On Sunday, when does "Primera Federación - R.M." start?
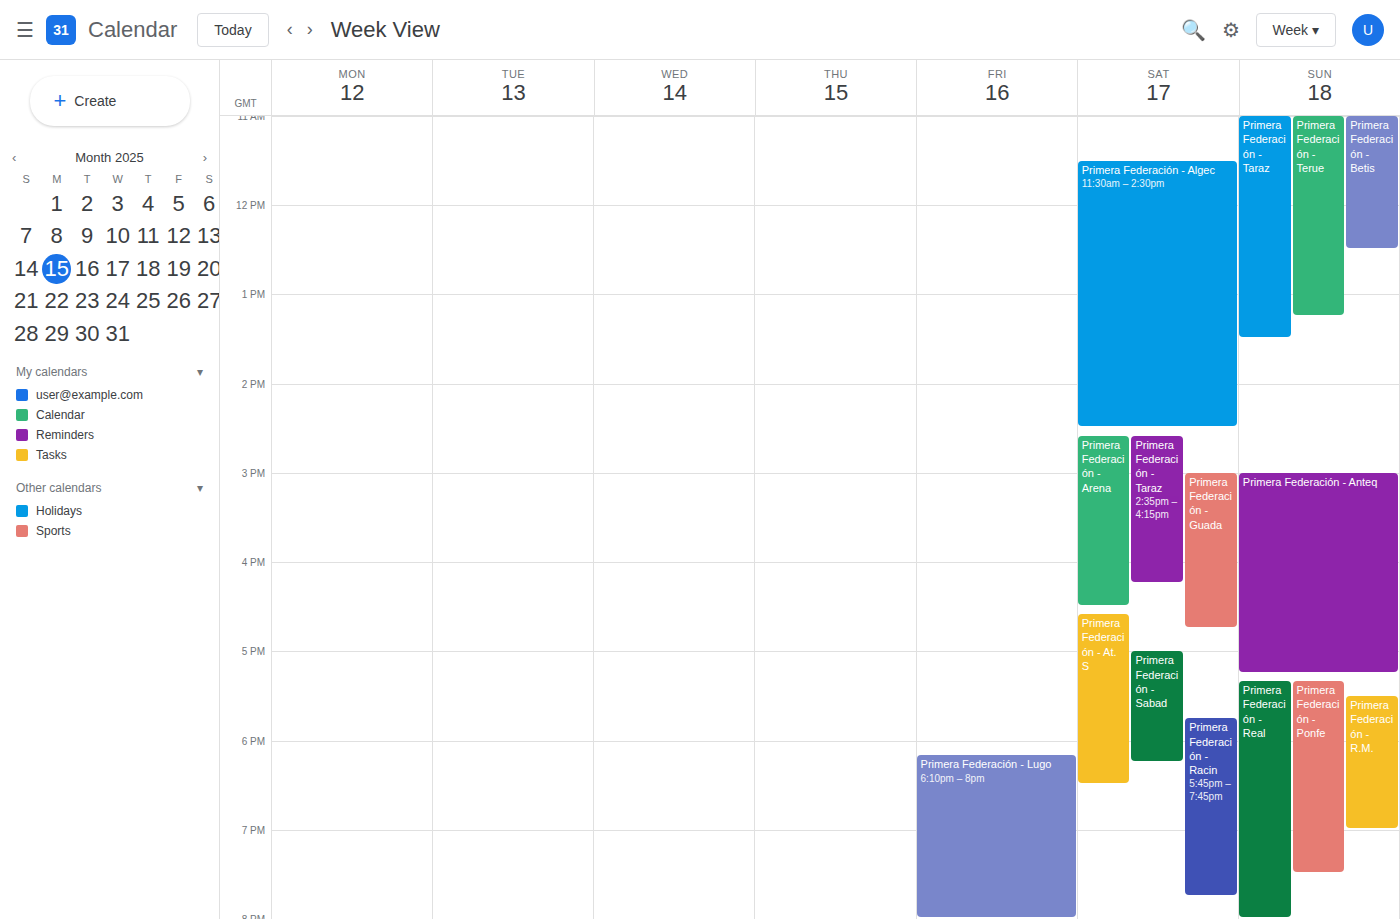
5:30 PM